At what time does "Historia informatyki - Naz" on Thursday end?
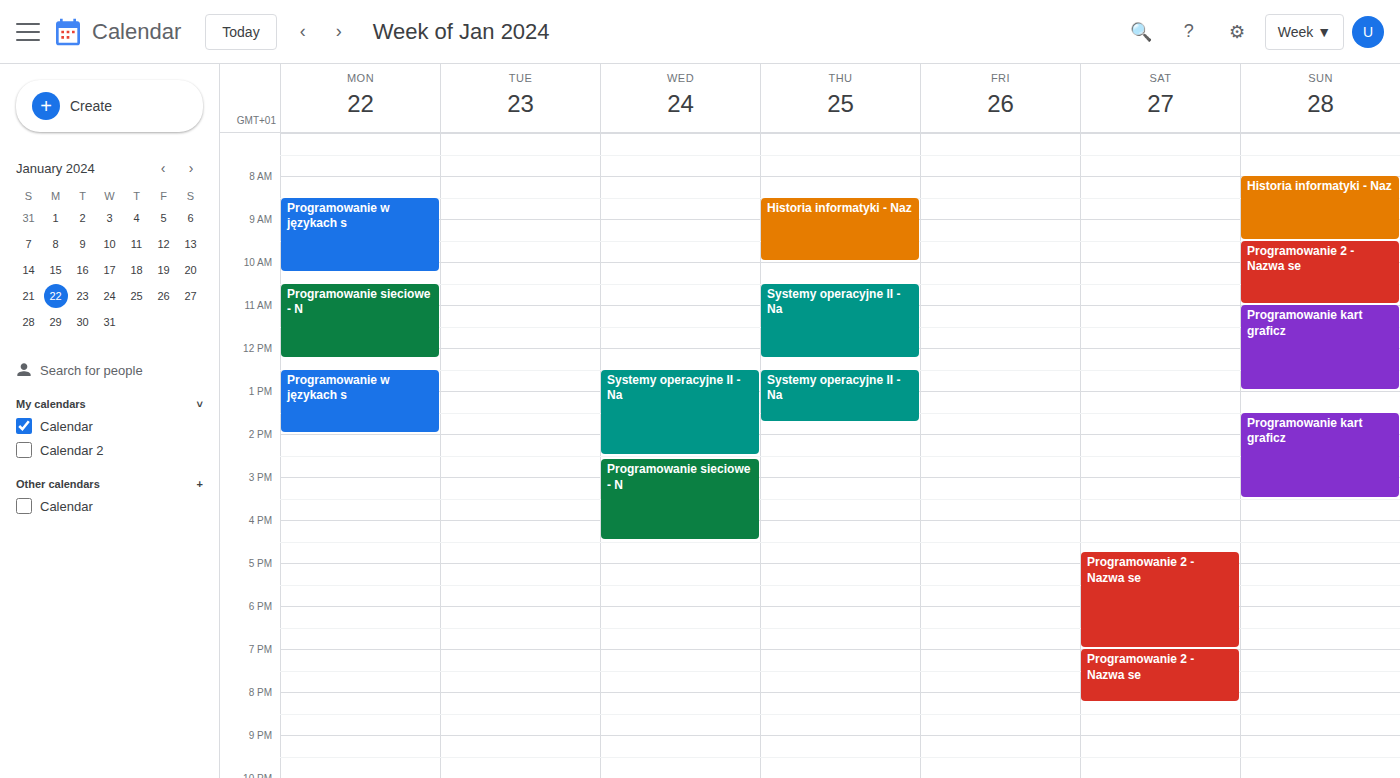
10:00 AM